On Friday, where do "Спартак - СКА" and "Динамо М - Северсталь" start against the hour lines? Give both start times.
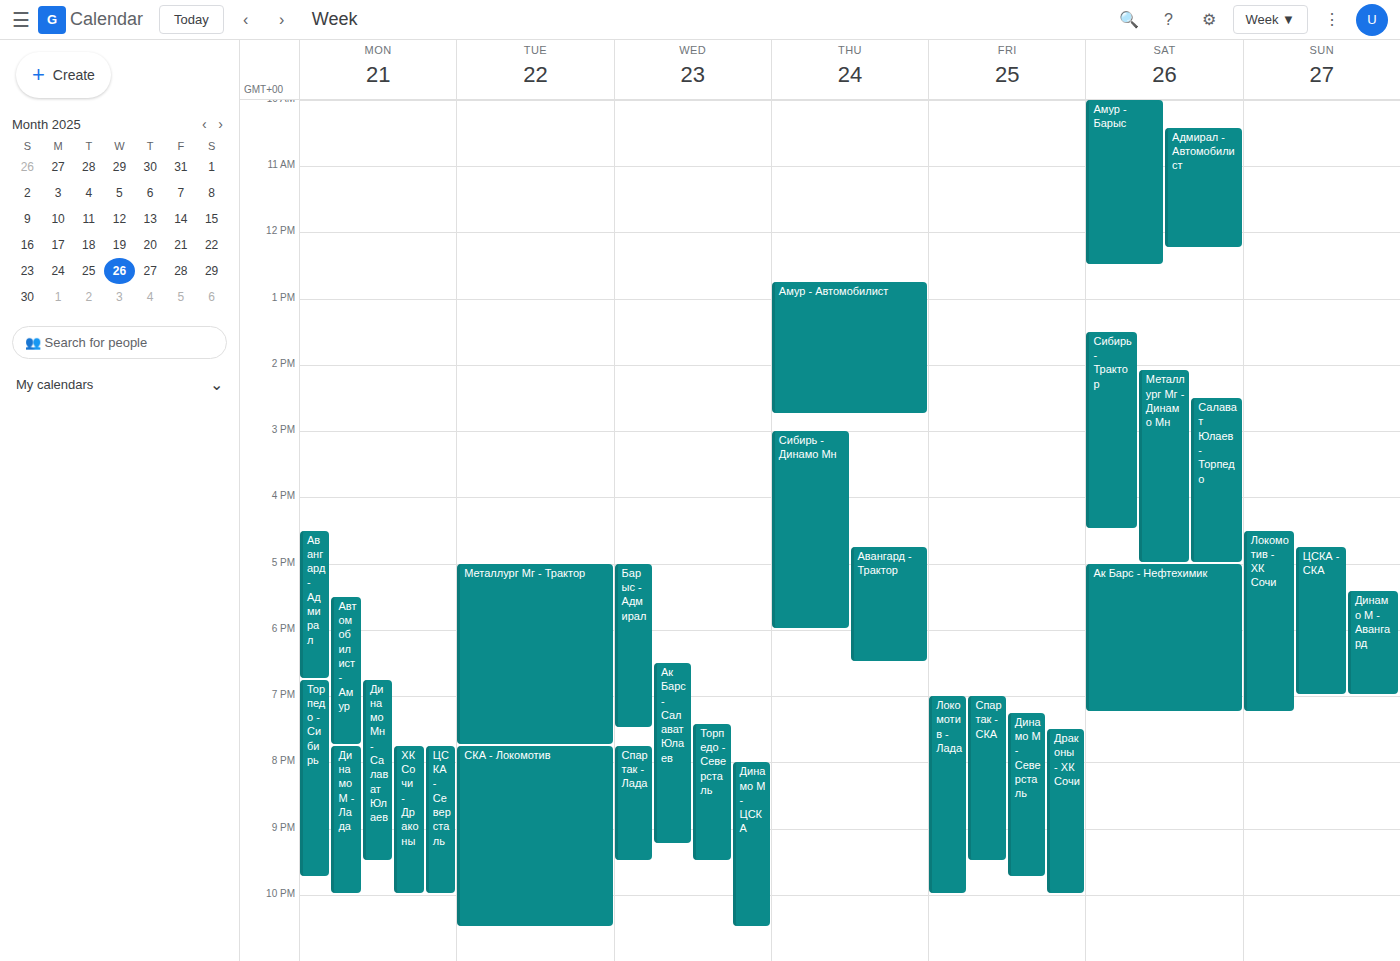
"Спартак - СКА": 7:00 PM, exactly on the 7 PM line. "Динамо М - Северсталь": 7:15 PM, neither: a quarter of the way from the 7 PM line to the 8 PM line.